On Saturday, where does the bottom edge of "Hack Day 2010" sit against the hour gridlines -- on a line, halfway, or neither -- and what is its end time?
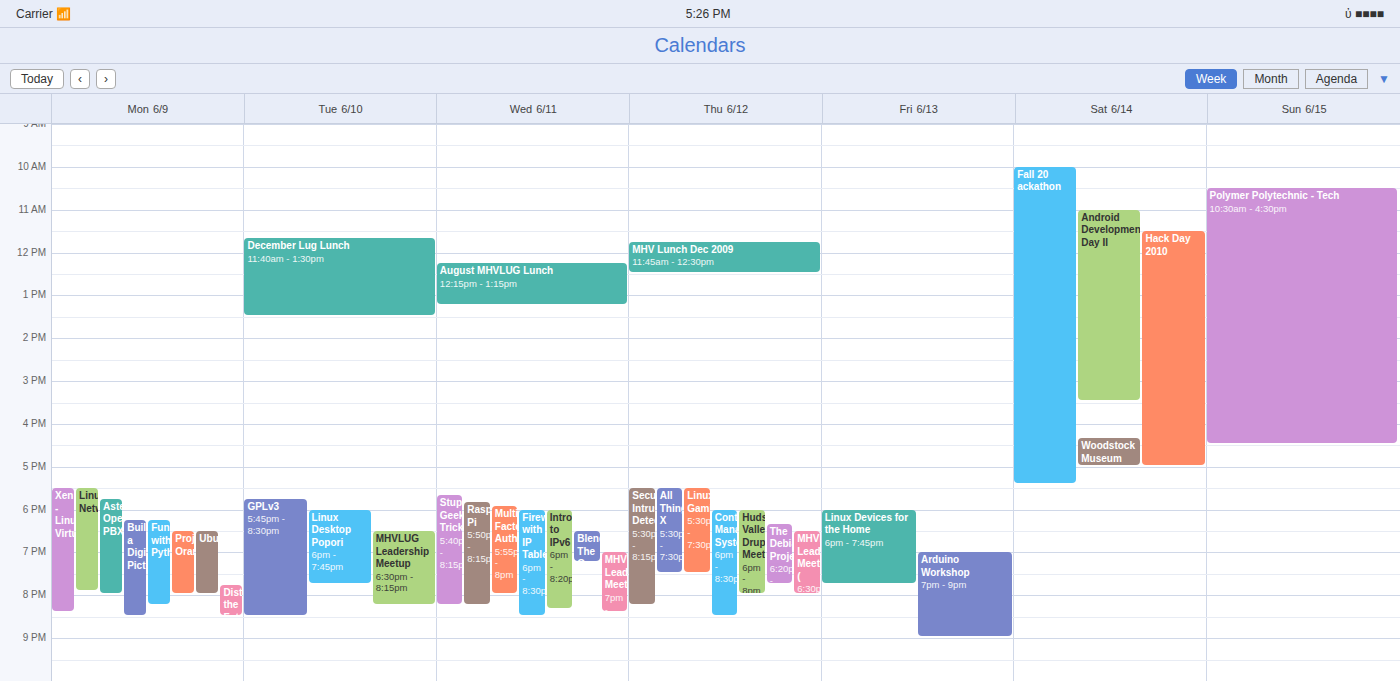
5:00 PM -- exactly on the 5 PM line.